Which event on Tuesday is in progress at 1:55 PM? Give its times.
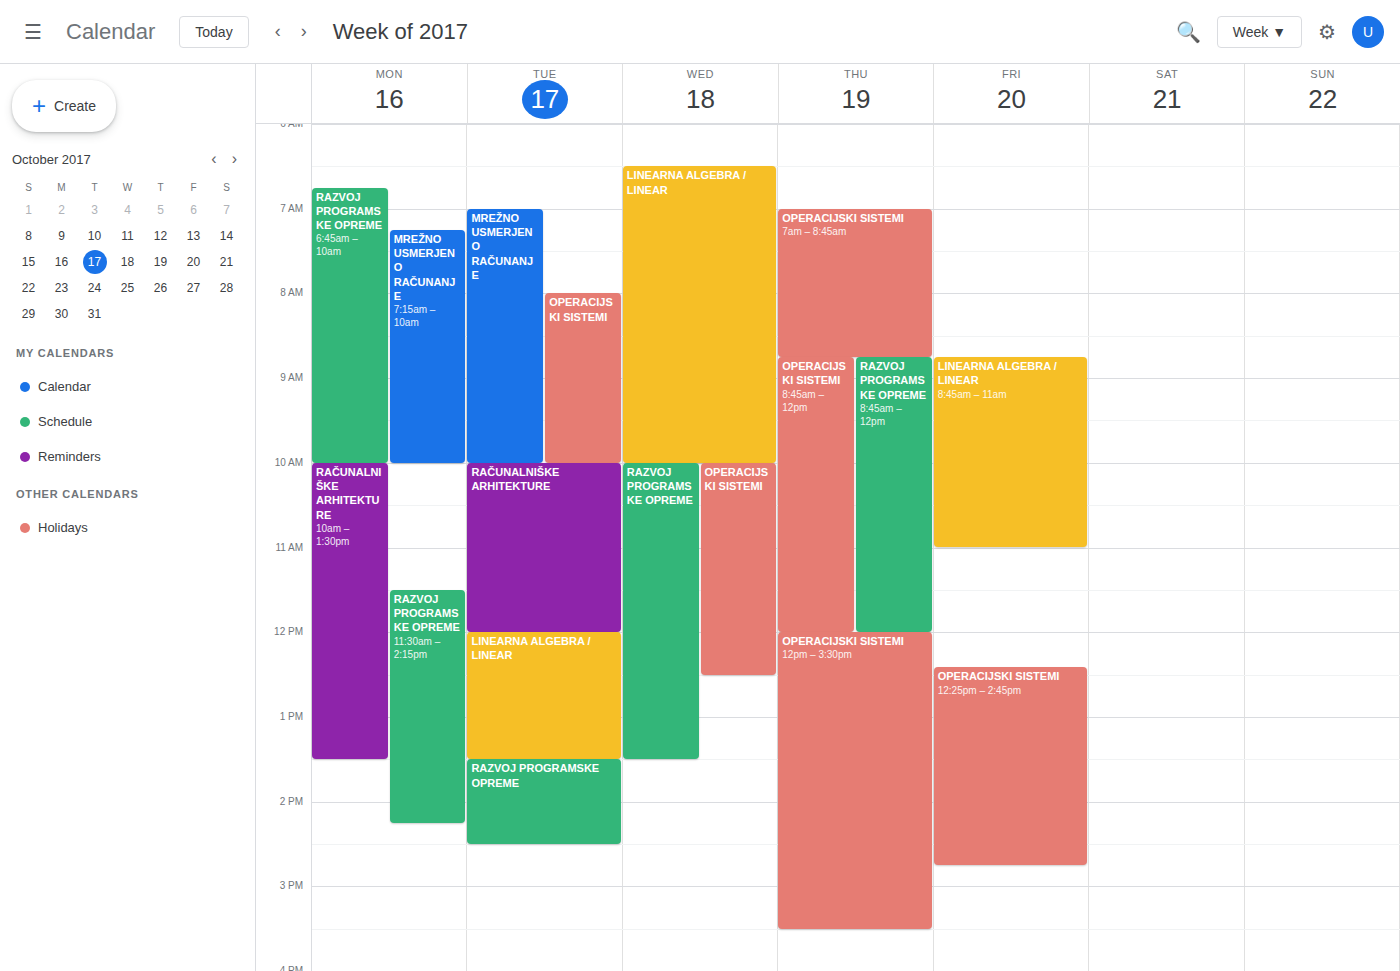
"RAZVOJ PROGRAMSKE OPREME", 1:30 PM to 2:30 PM